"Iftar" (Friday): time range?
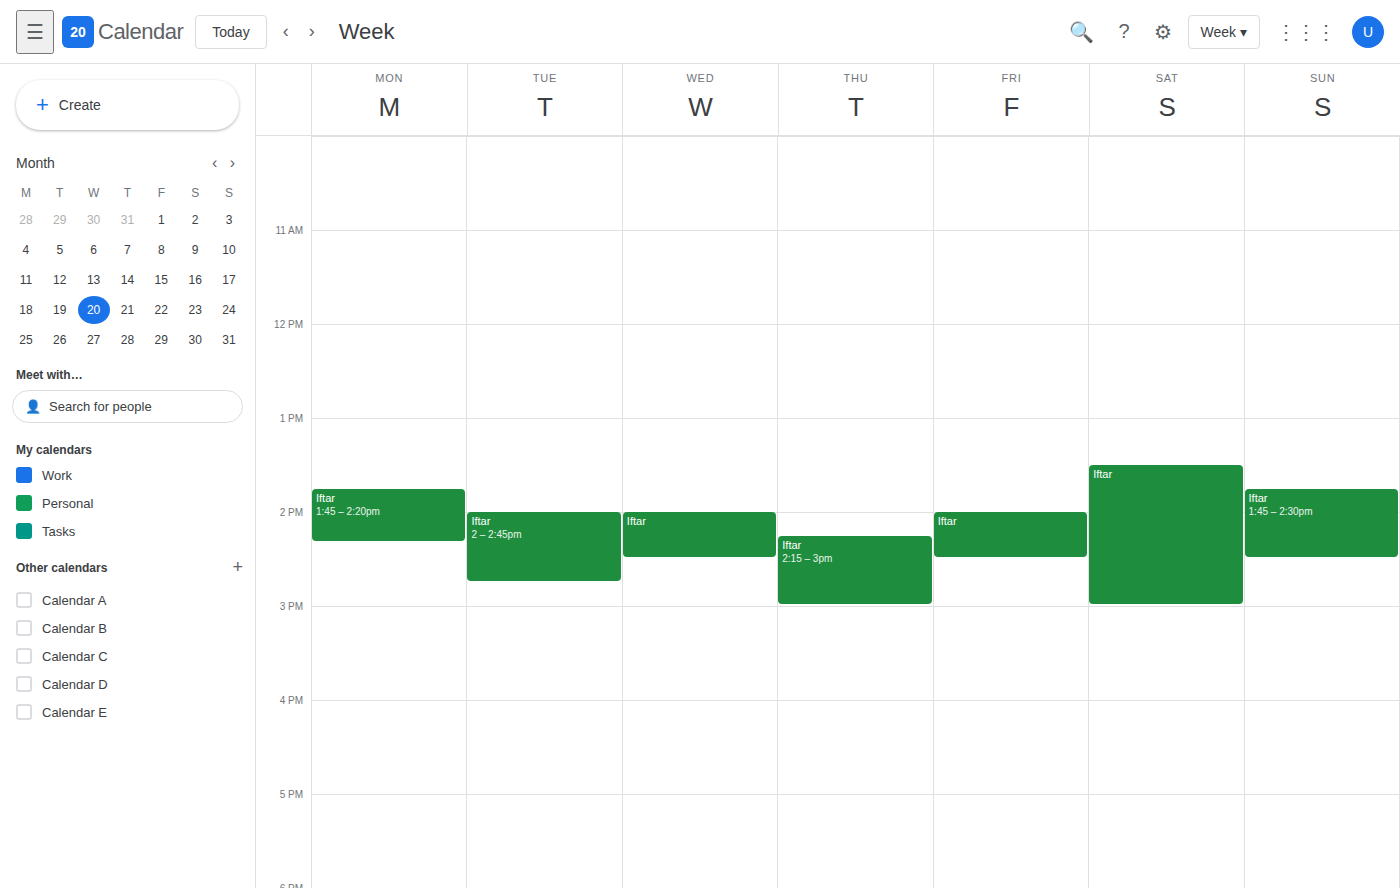
2:00 PM to 2:30 PM